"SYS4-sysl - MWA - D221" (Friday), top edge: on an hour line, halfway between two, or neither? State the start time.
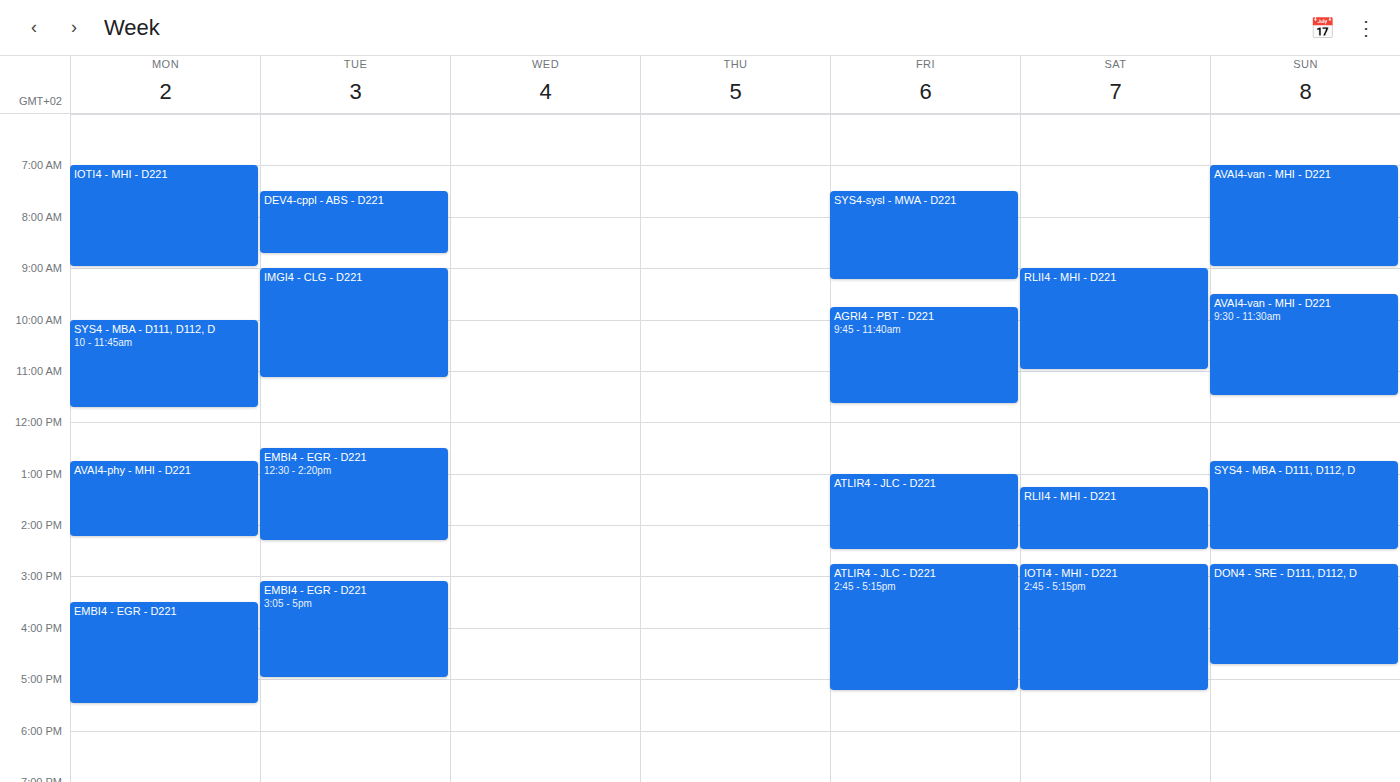
7:30 AM -- halfway between the 7 AM and 8 AM lines.